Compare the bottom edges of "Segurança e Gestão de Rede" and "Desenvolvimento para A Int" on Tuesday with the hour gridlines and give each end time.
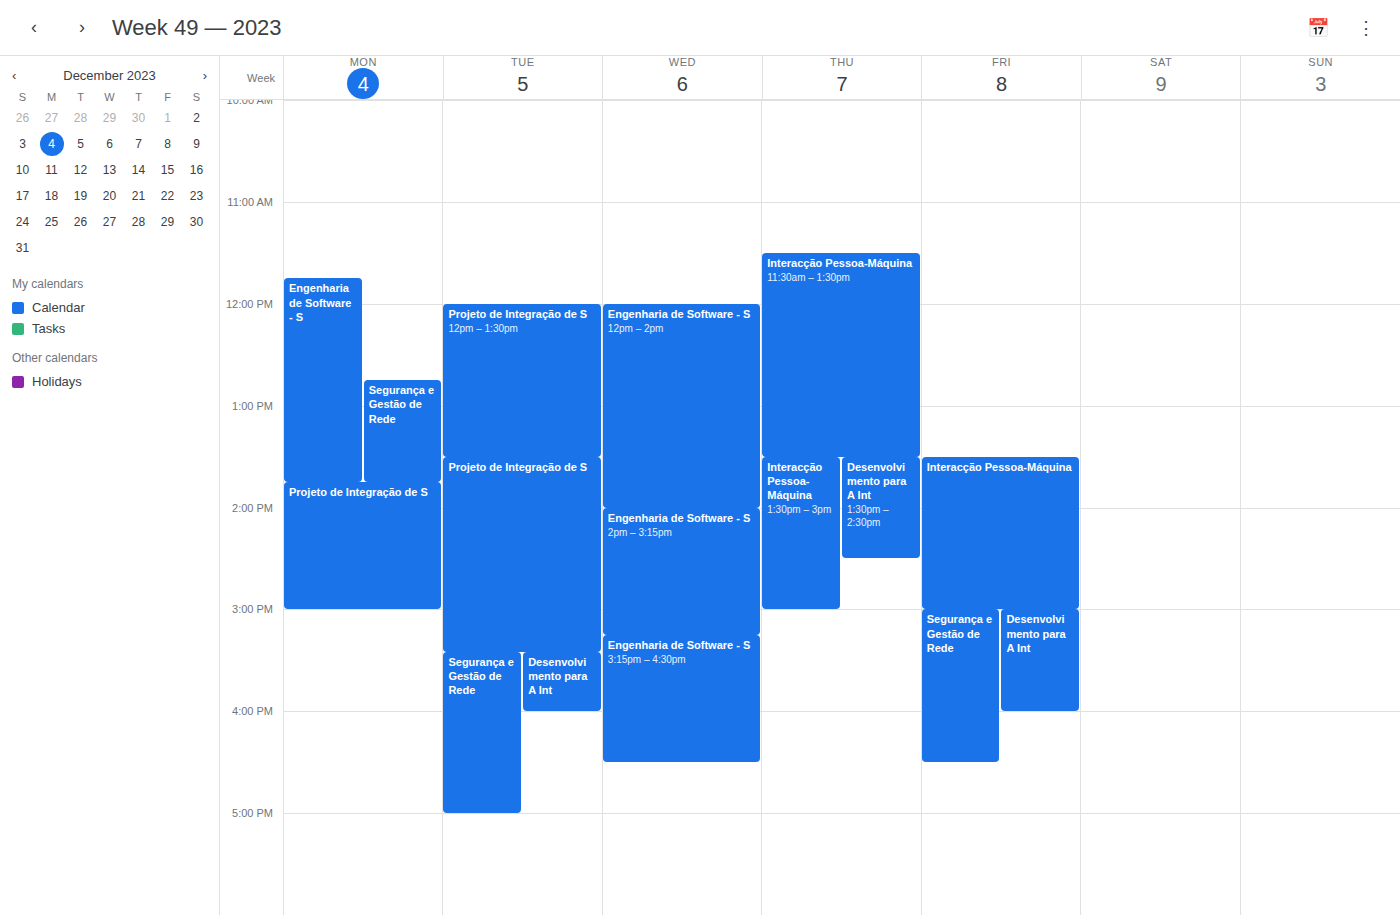
"Segurança e Gestão de Rede": 17:00, exactly on the 17:00 line. "Desenvolvimento para A Int": 16:00, exactly on the 16:00 line.